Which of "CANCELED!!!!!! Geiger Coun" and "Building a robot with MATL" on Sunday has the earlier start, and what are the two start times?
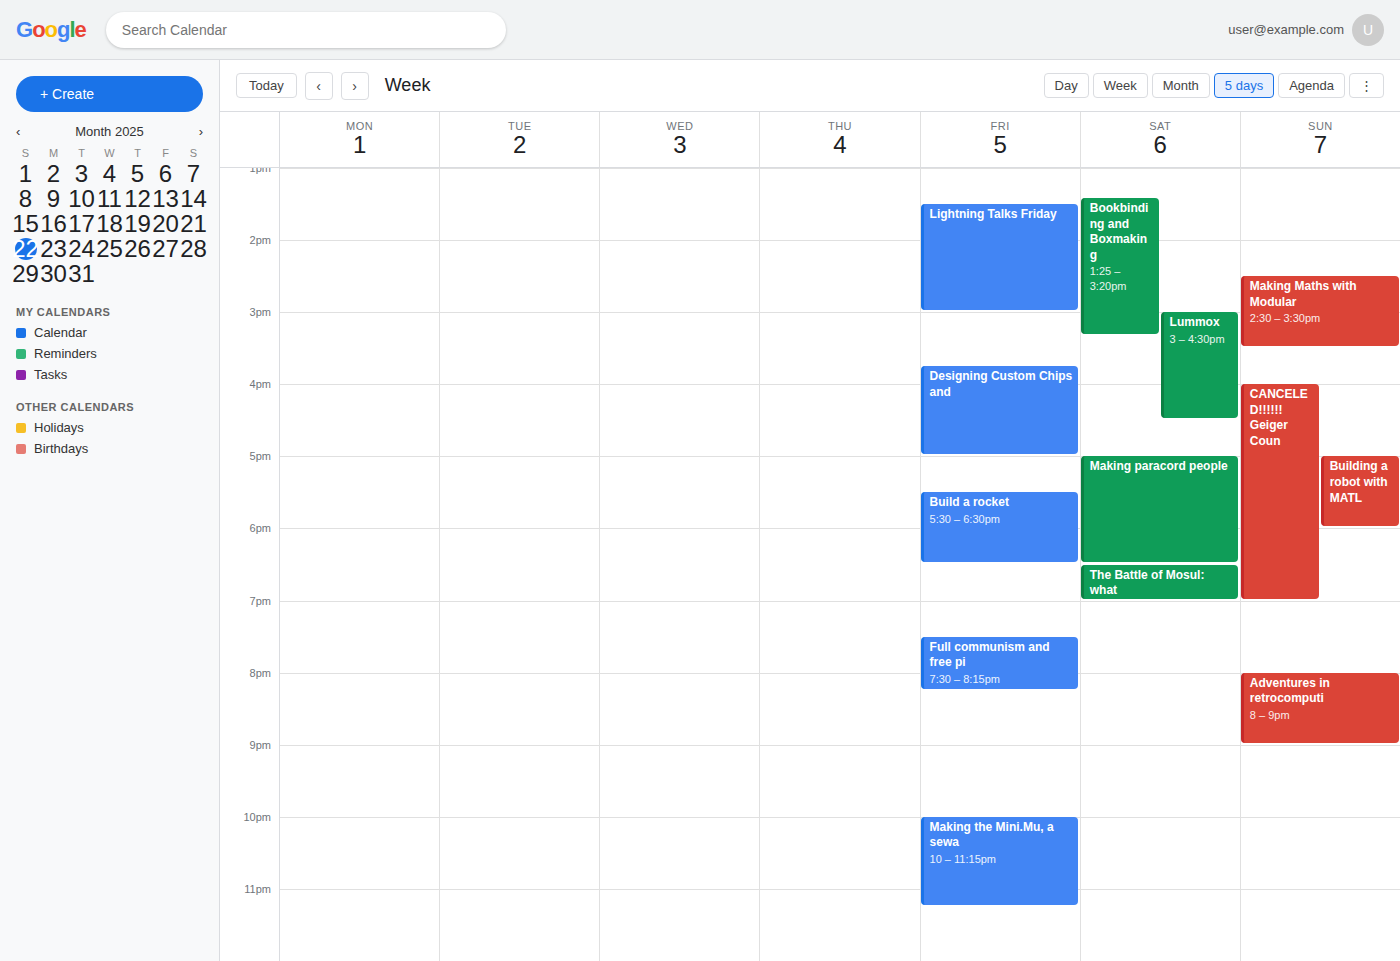
"CANCELED!!!!!! Geiger Coun" 4:00 PM; "Building a robot with MATL" 5:00 PM.